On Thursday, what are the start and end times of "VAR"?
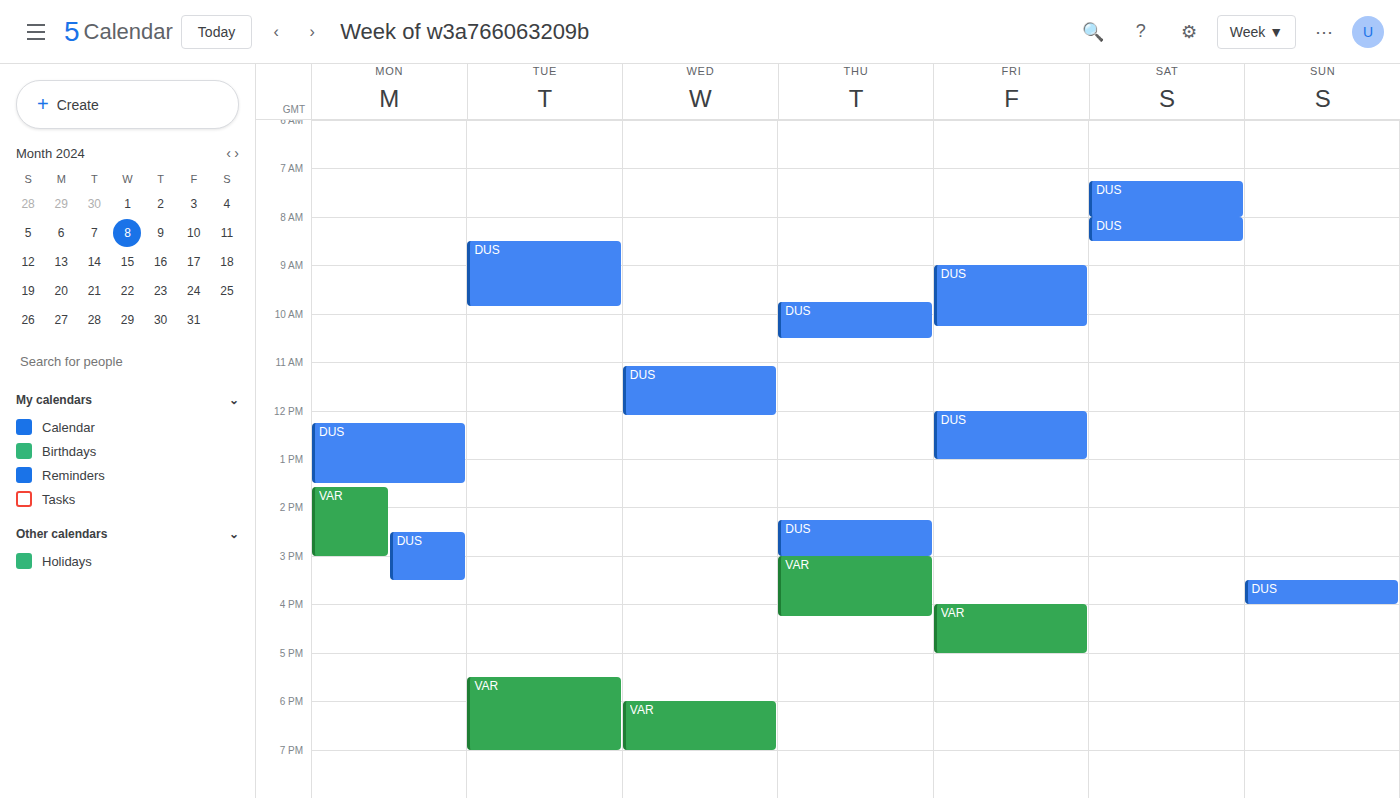
3:00 PM to 4:15 PM